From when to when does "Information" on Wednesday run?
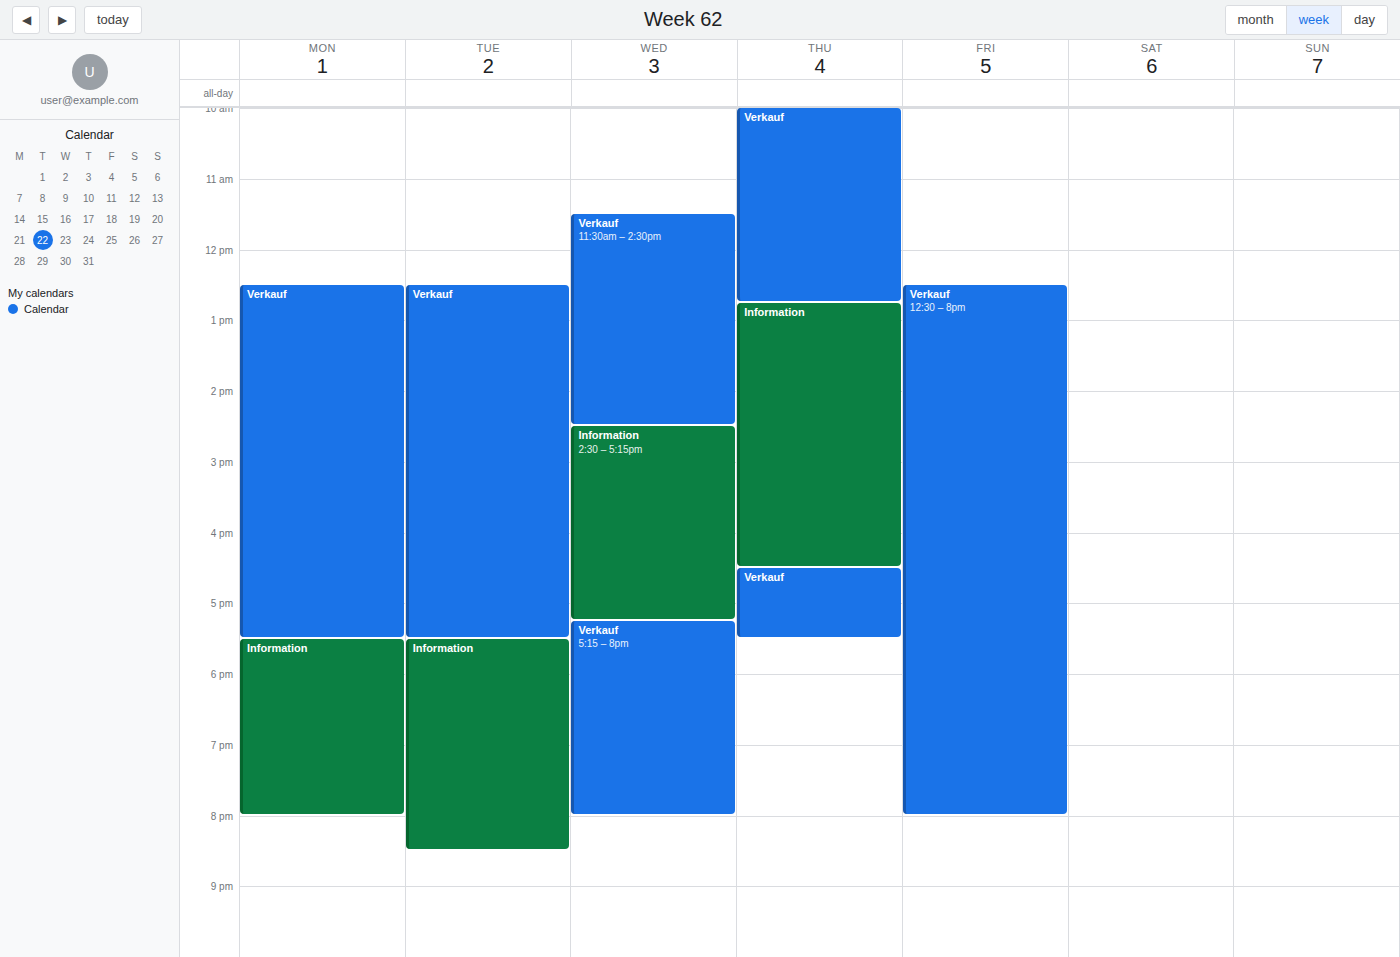
14:30 to 17:15